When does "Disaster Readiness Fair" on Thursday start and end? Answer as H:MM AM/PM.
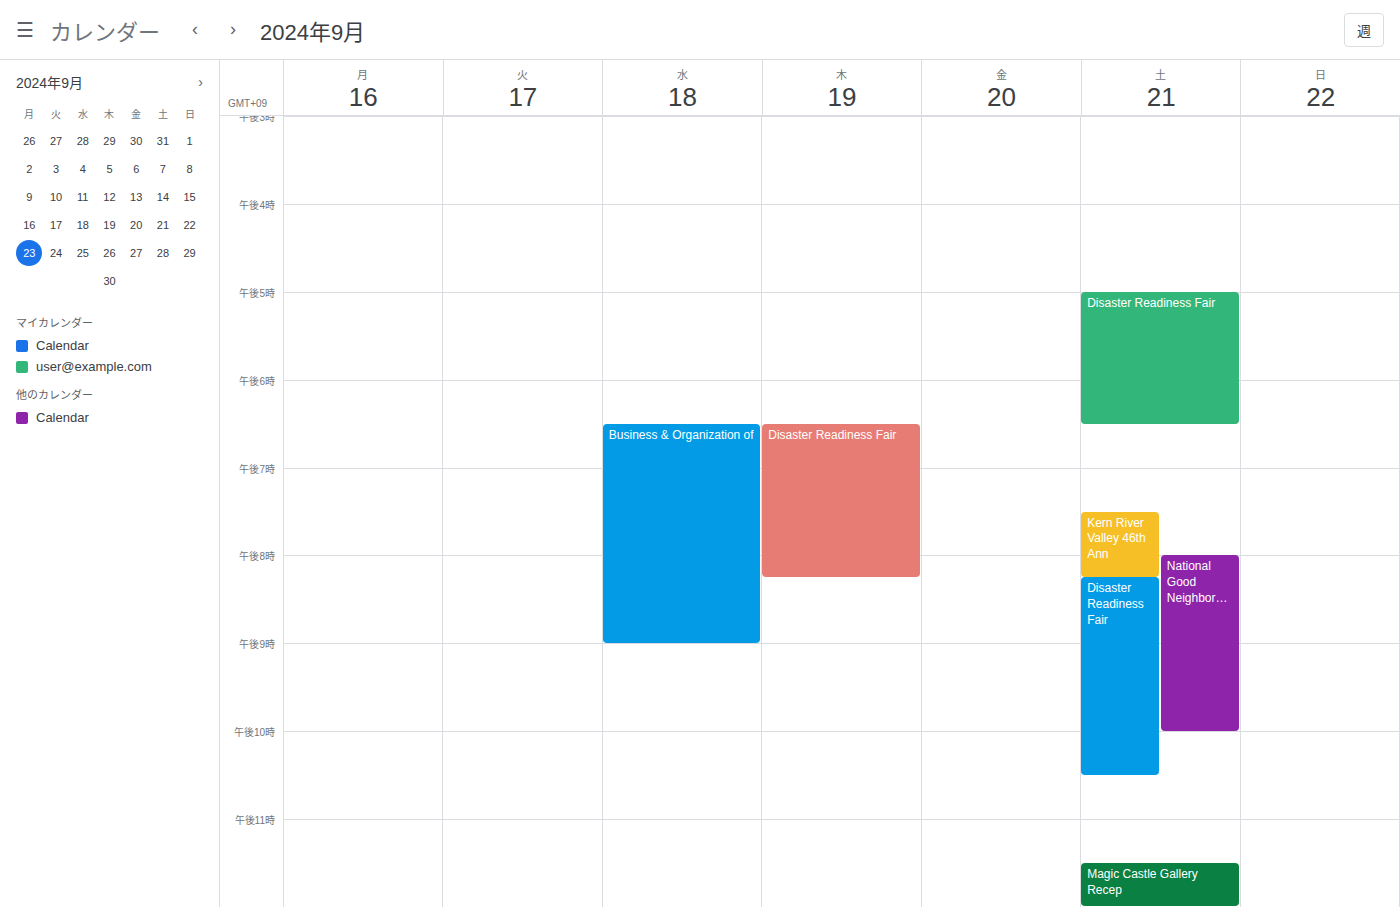
6:30 PM to 8:15 PM